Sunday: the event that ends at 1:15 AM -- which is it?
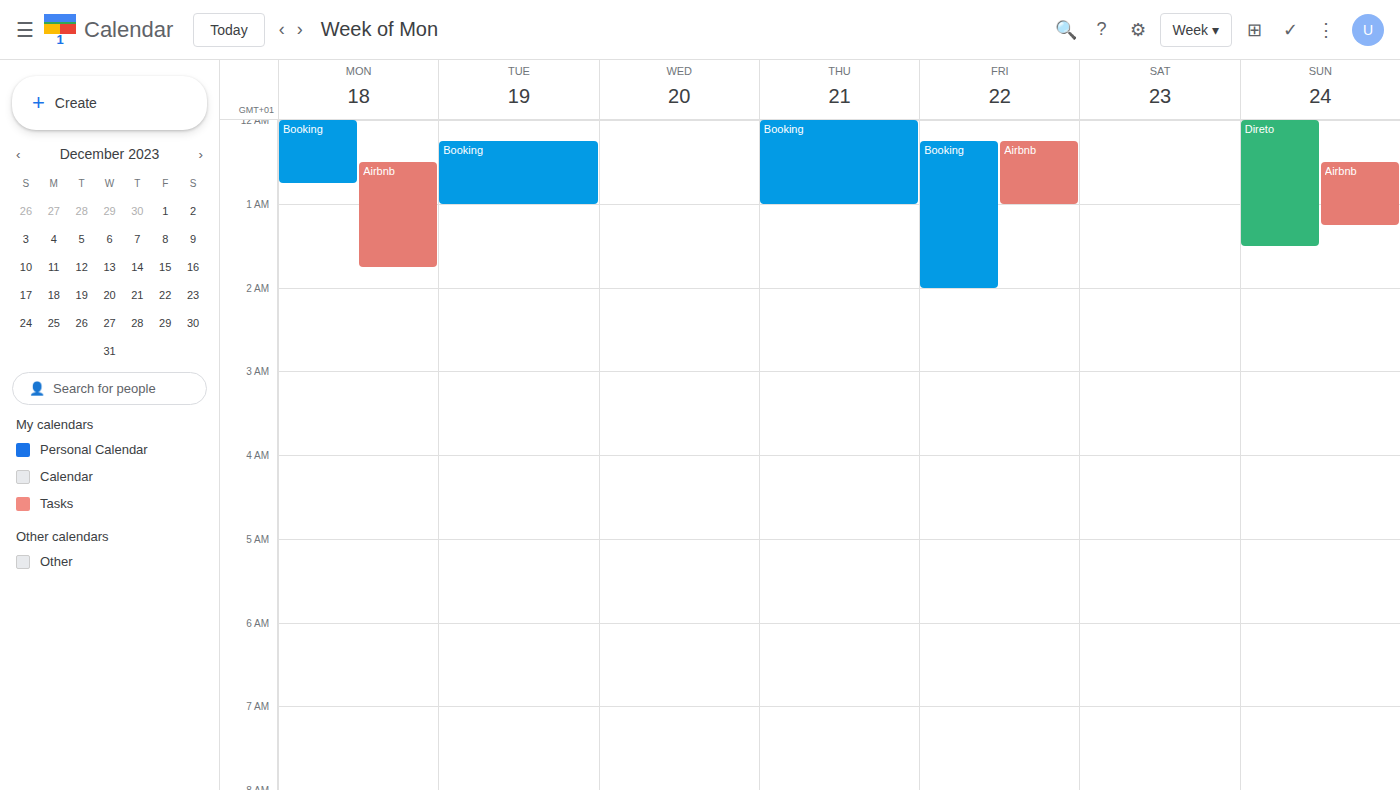
"Airbnb"